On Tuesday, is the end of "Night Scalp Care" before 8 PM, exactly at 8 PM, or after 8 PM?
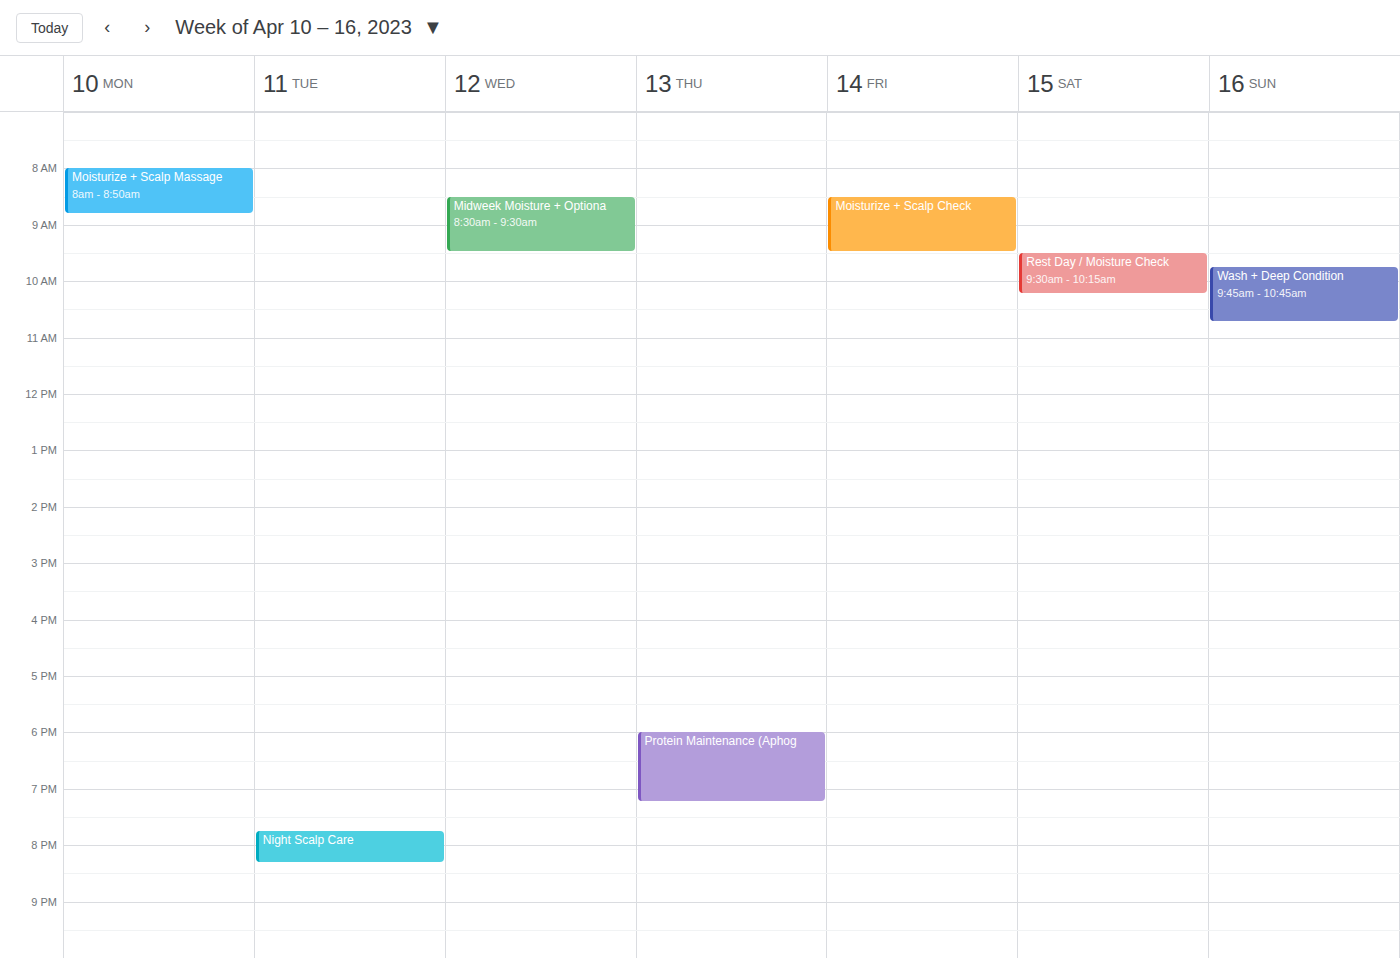
8:20 PM -- after 8 PM, 20 minutes below the 8 PM line.